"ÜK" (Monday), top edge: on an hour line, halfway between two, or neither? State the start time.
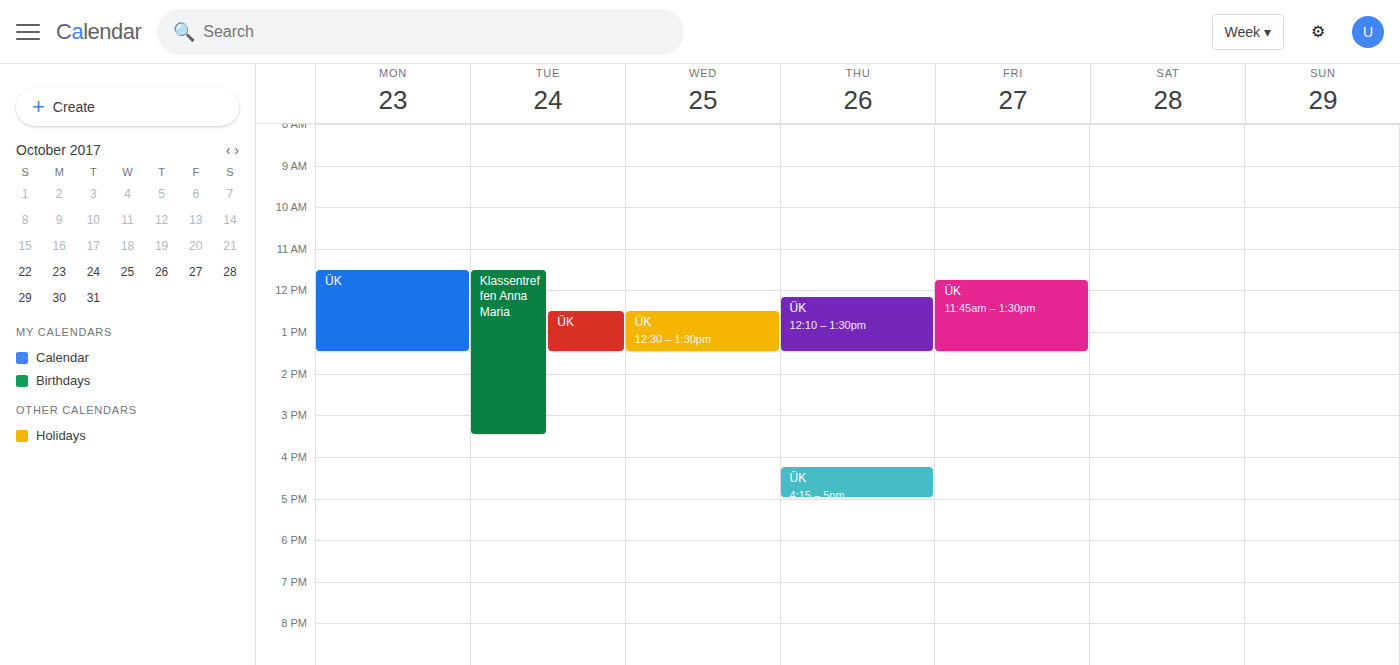
11:30 -- halfway between the 11:00 and 12:00 lines.